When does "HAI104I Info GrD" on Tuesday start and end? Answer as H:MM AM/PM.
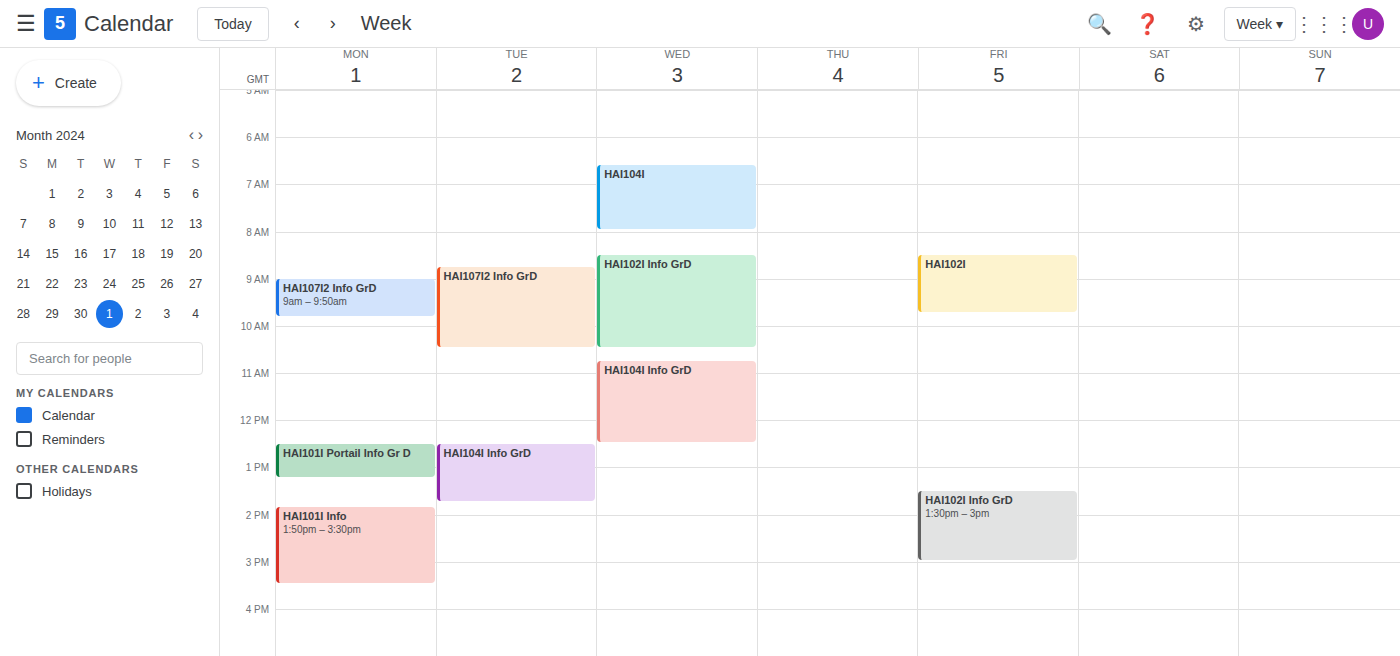
12:30 PM to 1:45 PM